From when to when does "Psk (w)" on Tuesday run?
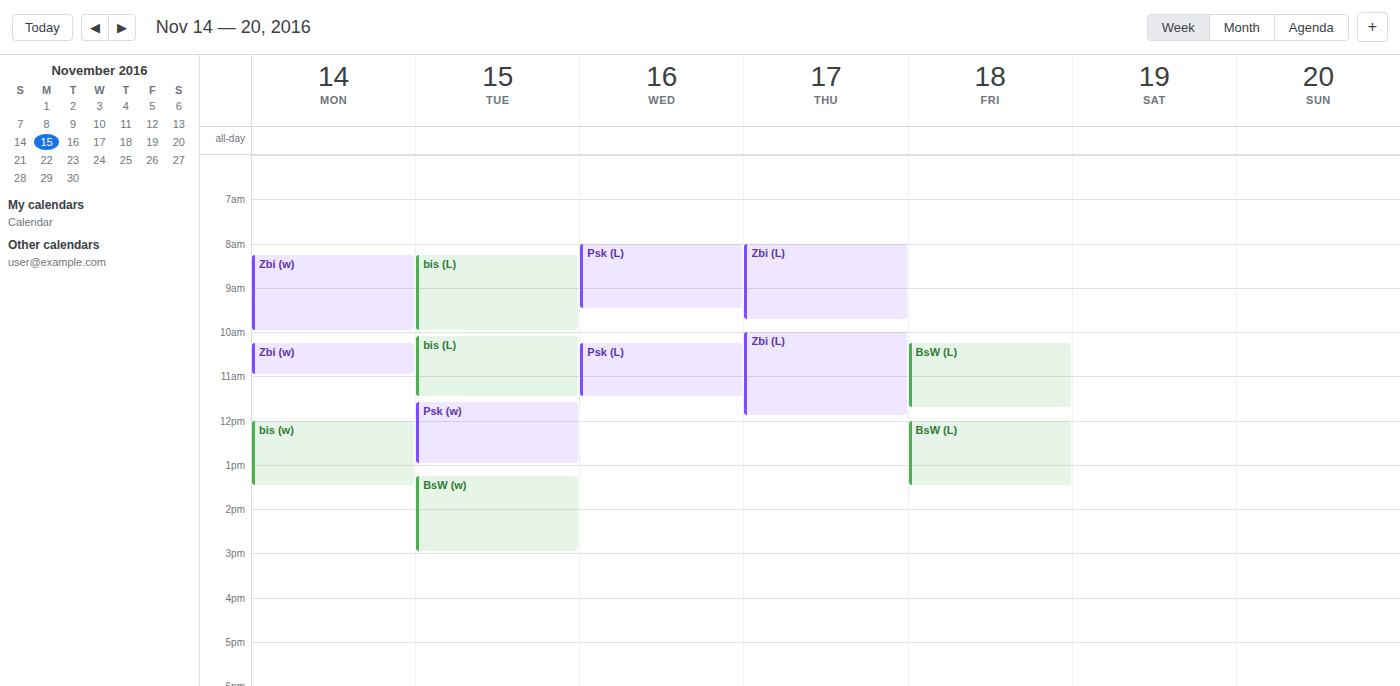
11:35 AM to 1:00 PM